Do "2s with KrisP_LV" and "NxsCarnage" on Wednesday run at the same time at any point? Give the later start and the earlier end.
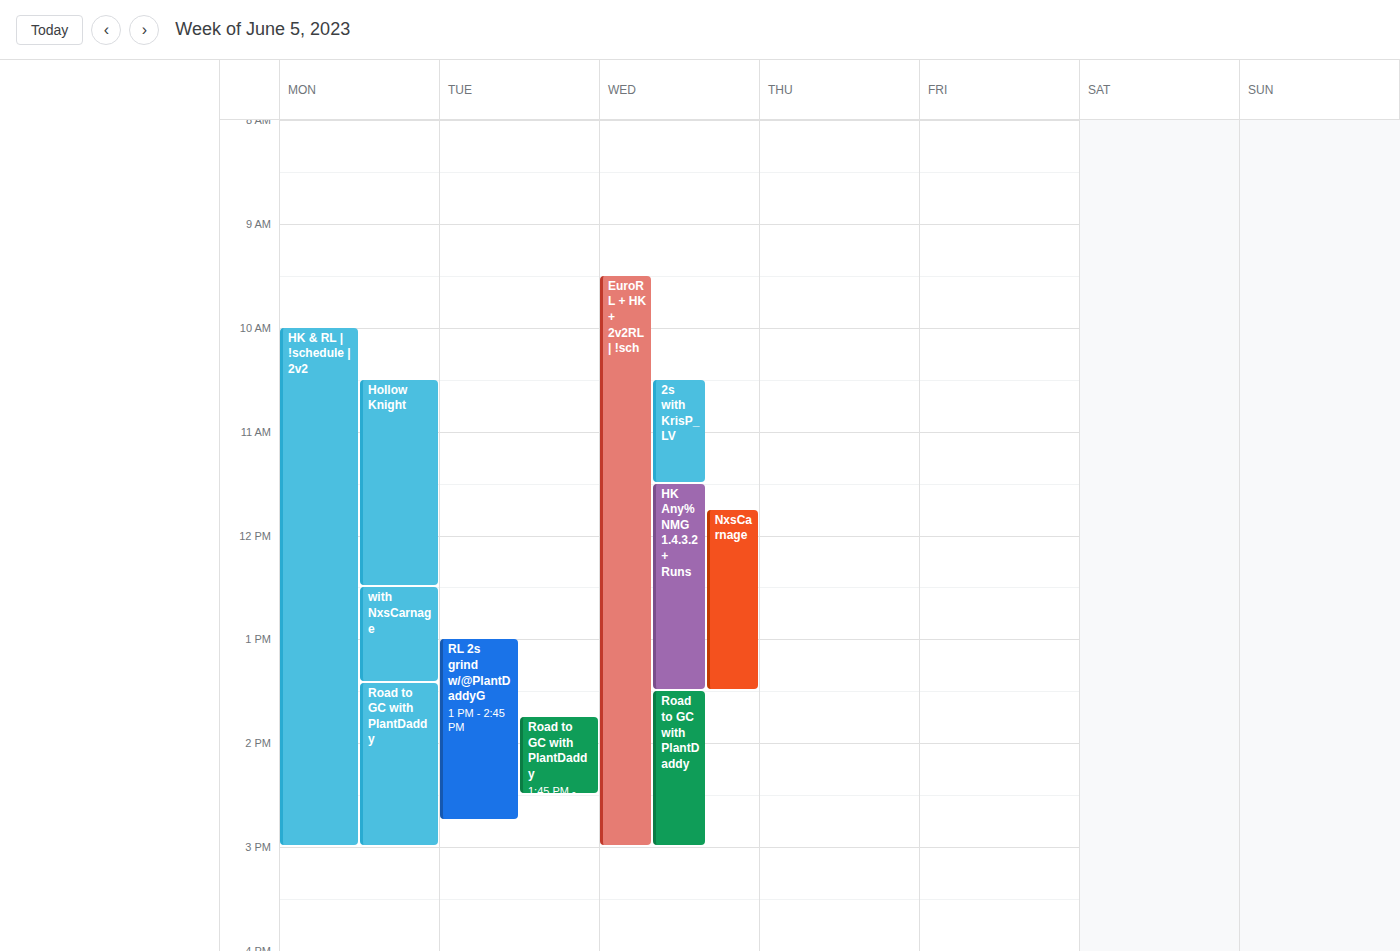
"2s with KrisP_LV" ends at 11:30 and "NxsCarnage" starts at 11:45 -- no overlap.